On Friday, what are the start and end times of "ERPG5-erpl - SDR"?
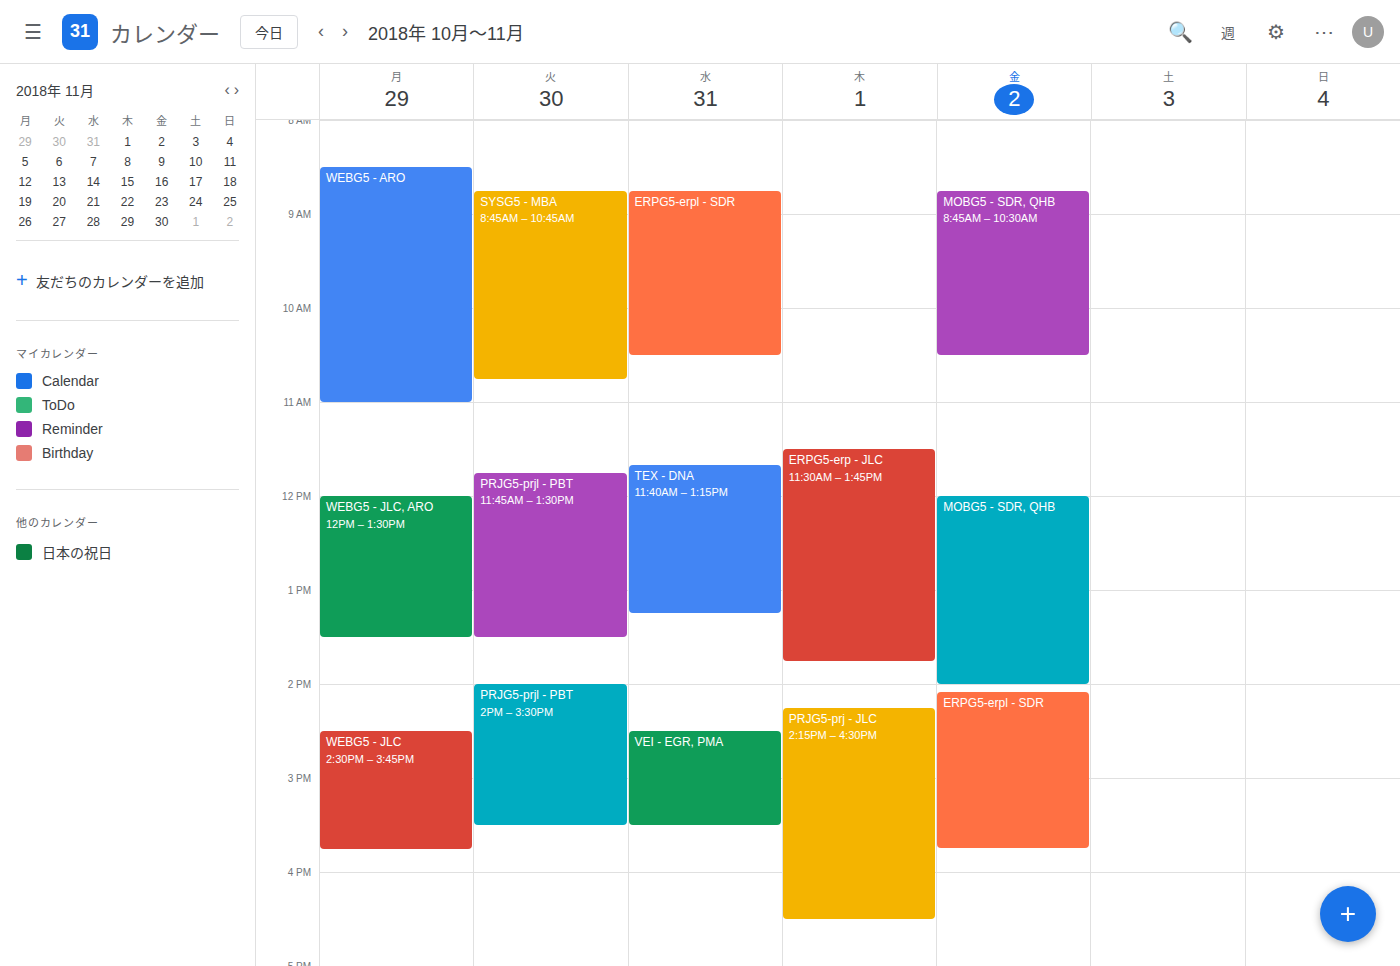
2:05 PM to 3:45 PM